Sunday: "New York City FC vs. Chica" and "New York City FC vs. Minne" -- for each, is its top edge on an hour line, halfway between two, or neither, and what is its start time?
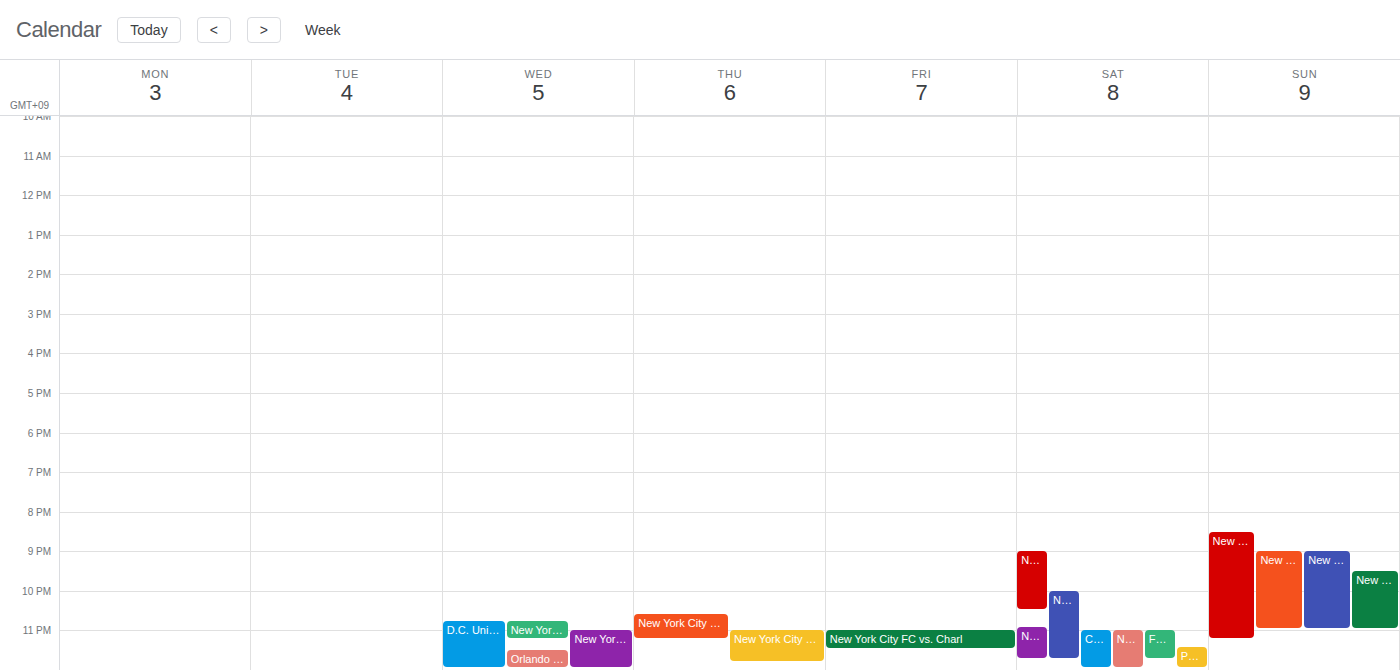
"New York City FC vs. Chica": 9:00 PM, exactly on the 9 PM line. "New York City FC vs. Minne": 8:30 PM, halfway between the 8 PM and 9 PM lines.